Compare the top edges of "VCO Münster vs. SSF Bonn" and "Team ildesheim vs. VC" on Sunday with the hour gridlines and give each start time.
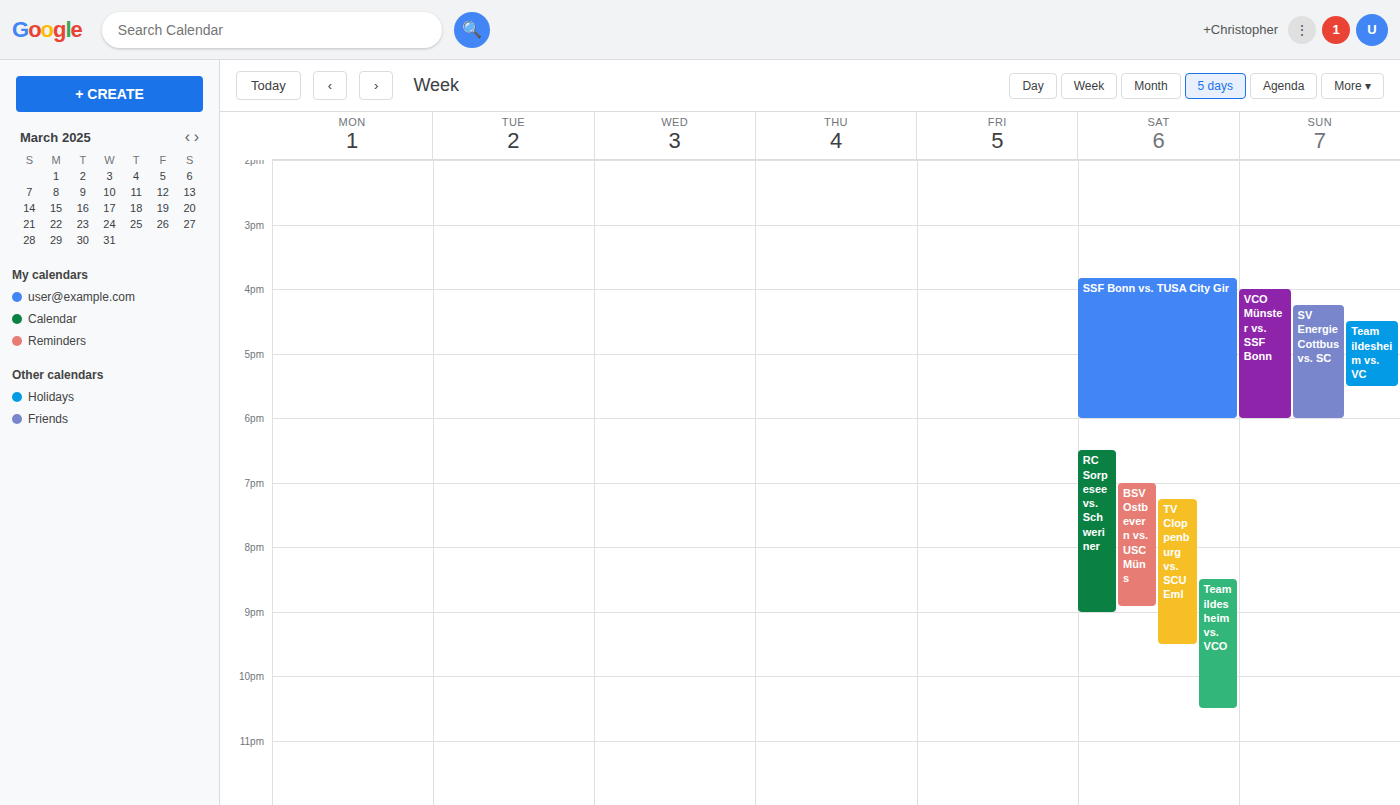
"VCO Münster vs. SSF Bonn": 4:00 PM, exactly on the 4 PM line. "Team ildesheim vs. VC": 4:30 PM, halfway between the 4 PM and 5 PM lines.